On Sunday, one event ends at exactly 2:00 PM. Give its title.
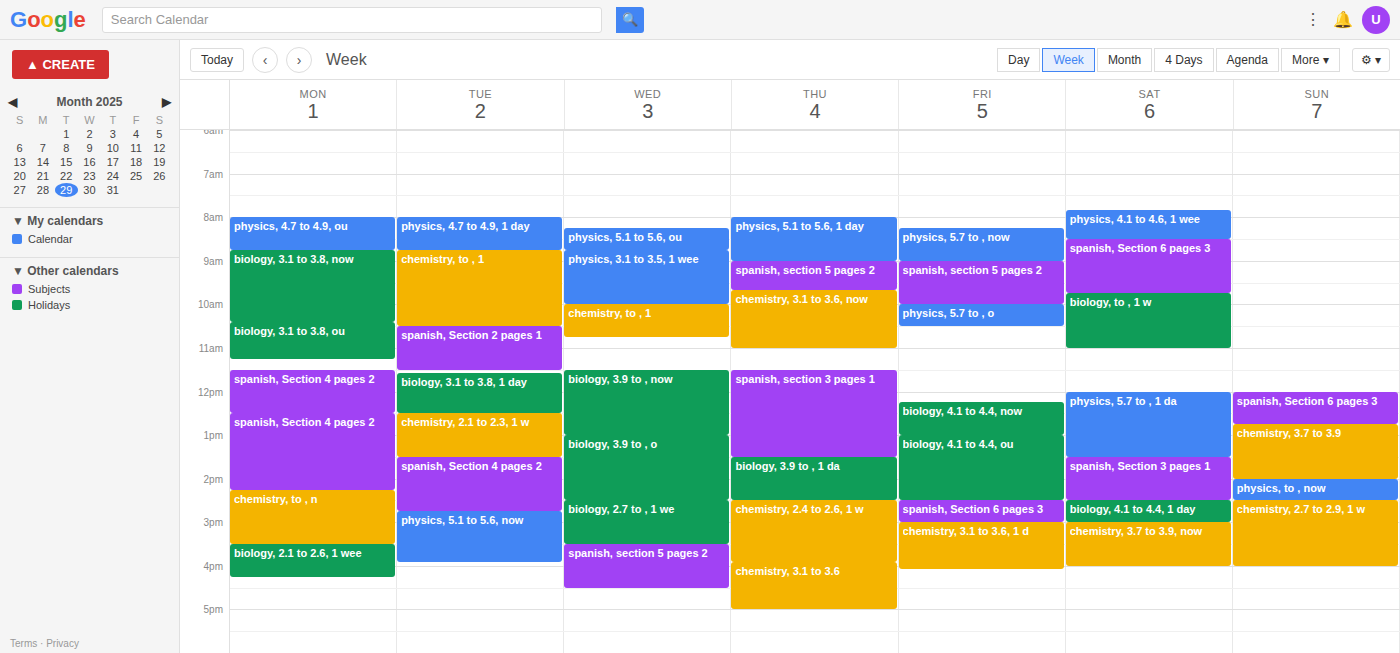
"chemistry, 3.7 to 3.9"